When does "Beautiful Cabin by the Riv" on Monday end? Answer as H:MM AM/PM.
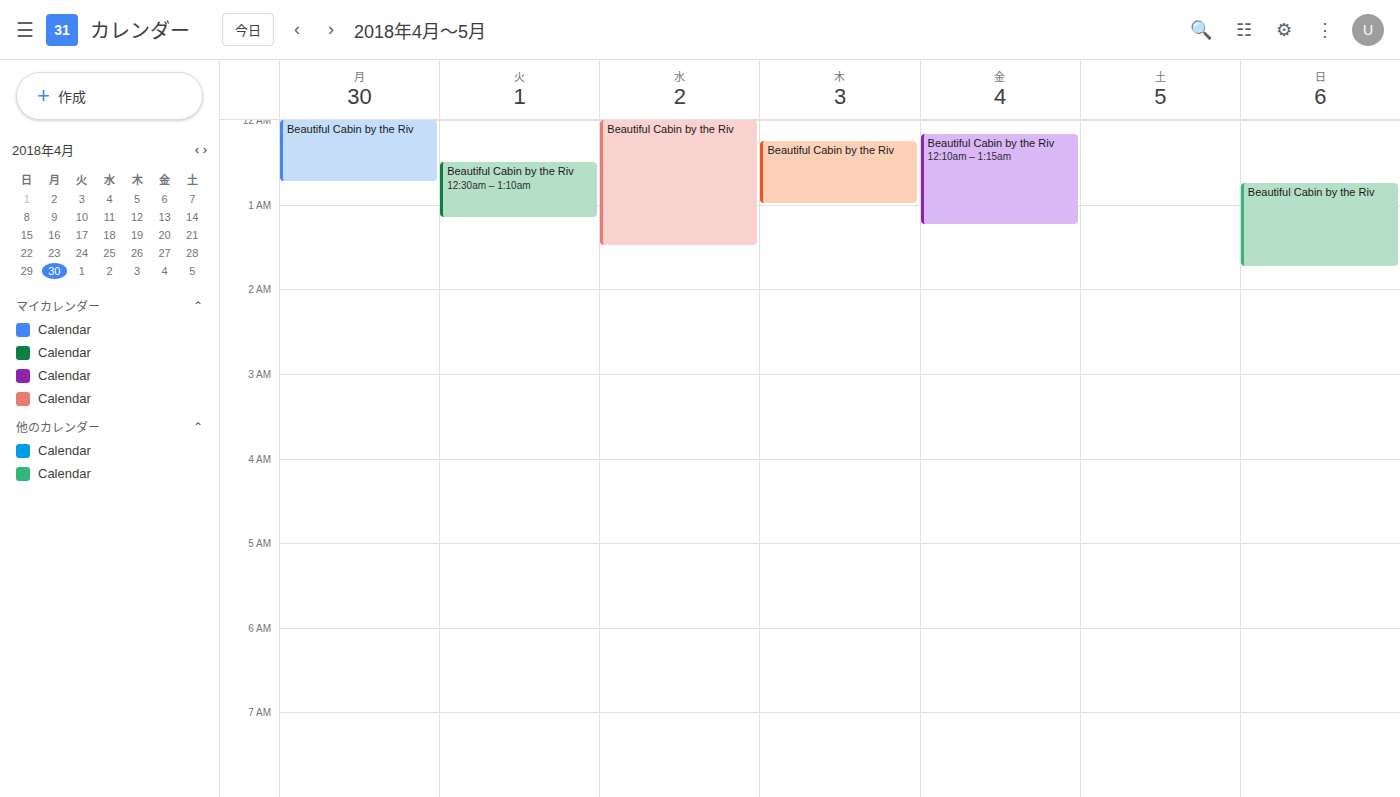
12:45 AM